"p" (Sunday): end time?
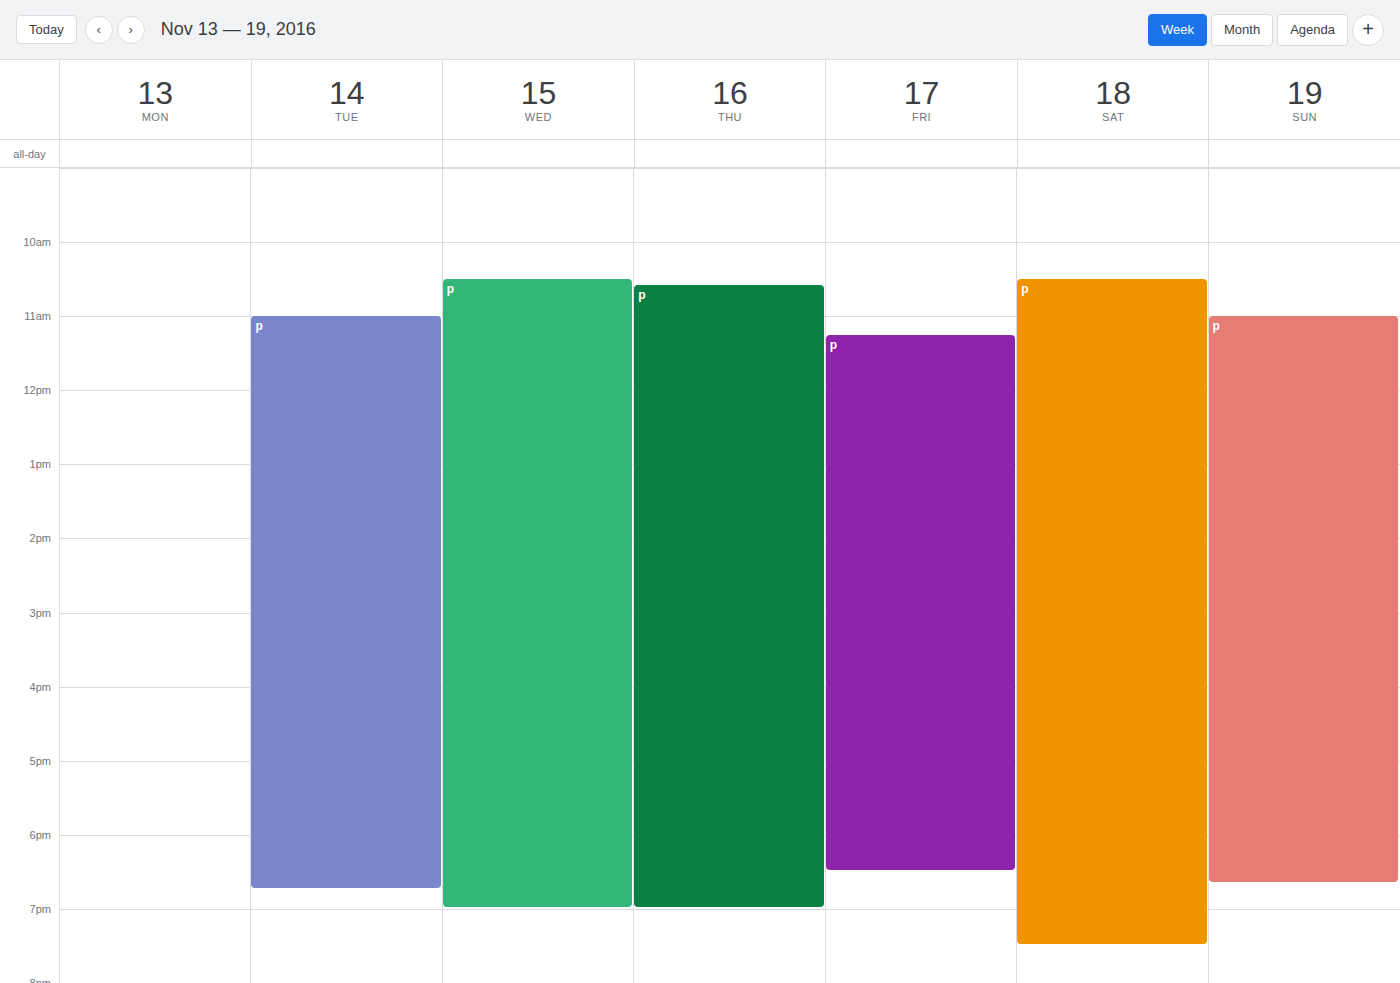
6:40 PM